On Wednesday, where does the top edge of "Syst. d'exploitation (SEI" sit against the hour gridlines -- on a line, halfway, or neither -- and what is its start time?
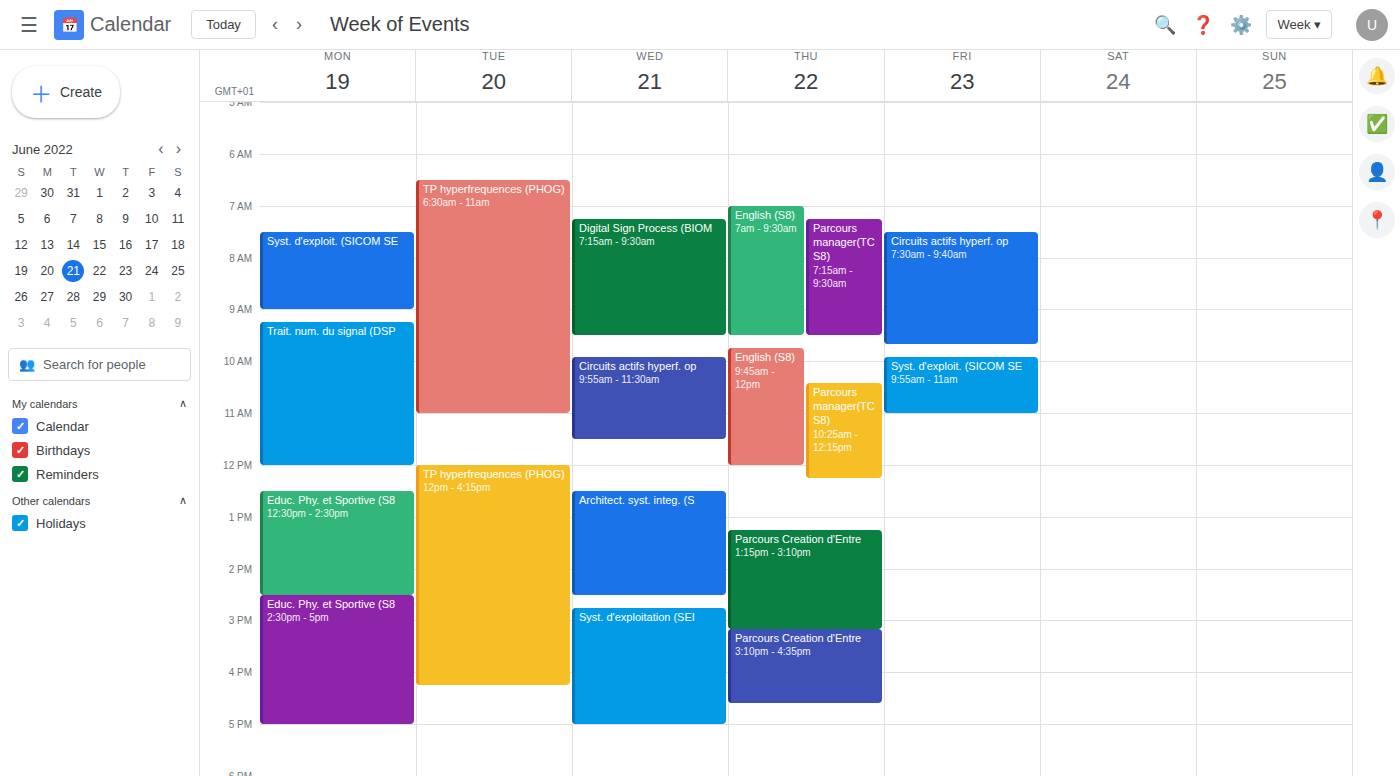
14:45 -- neither: three quarters of the way from the 14:00 line to the 15:00 line.